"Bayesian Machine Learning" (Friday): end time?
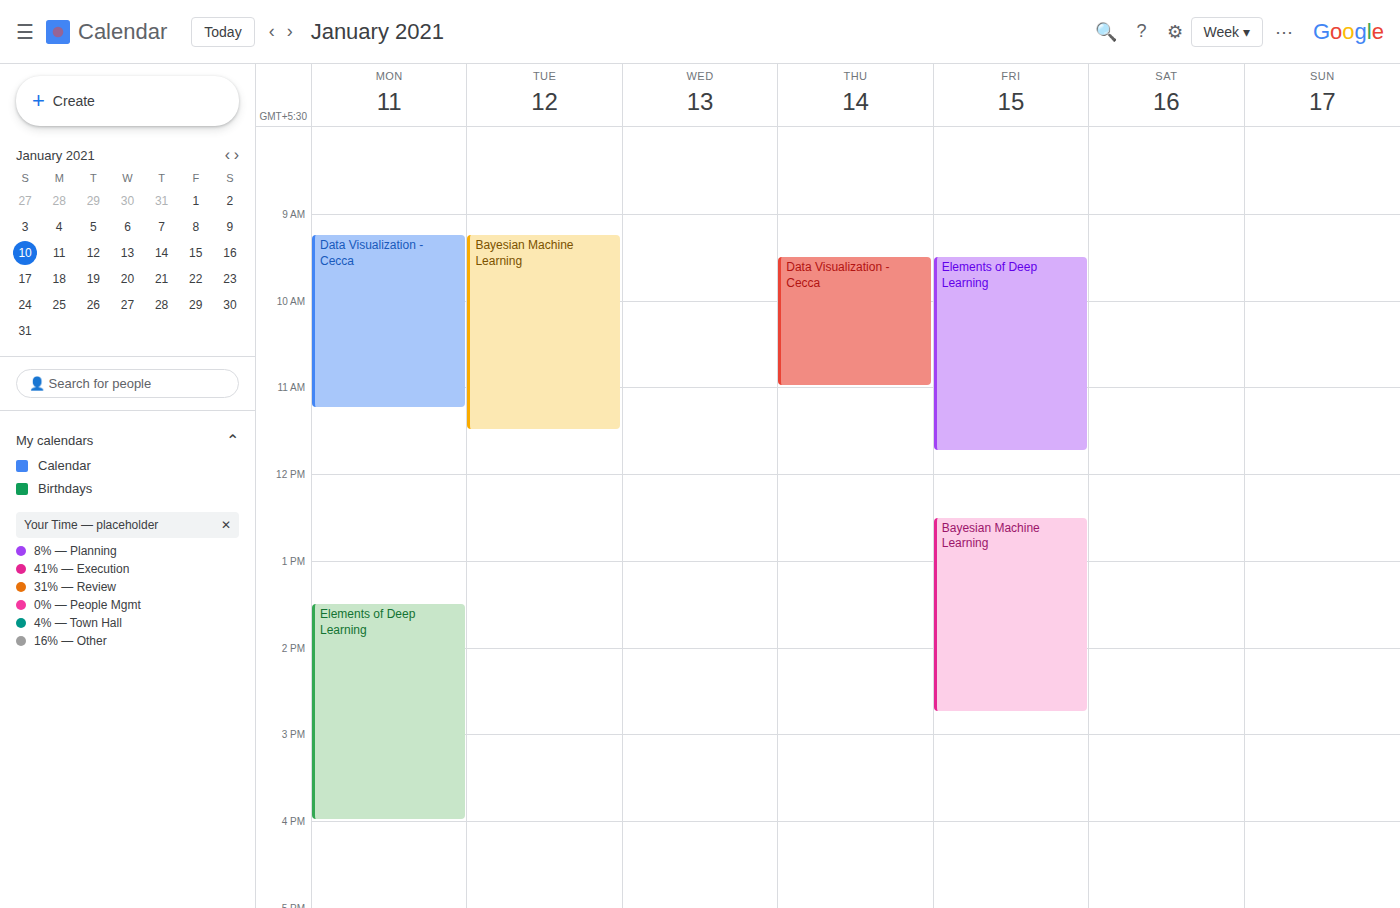
14:45